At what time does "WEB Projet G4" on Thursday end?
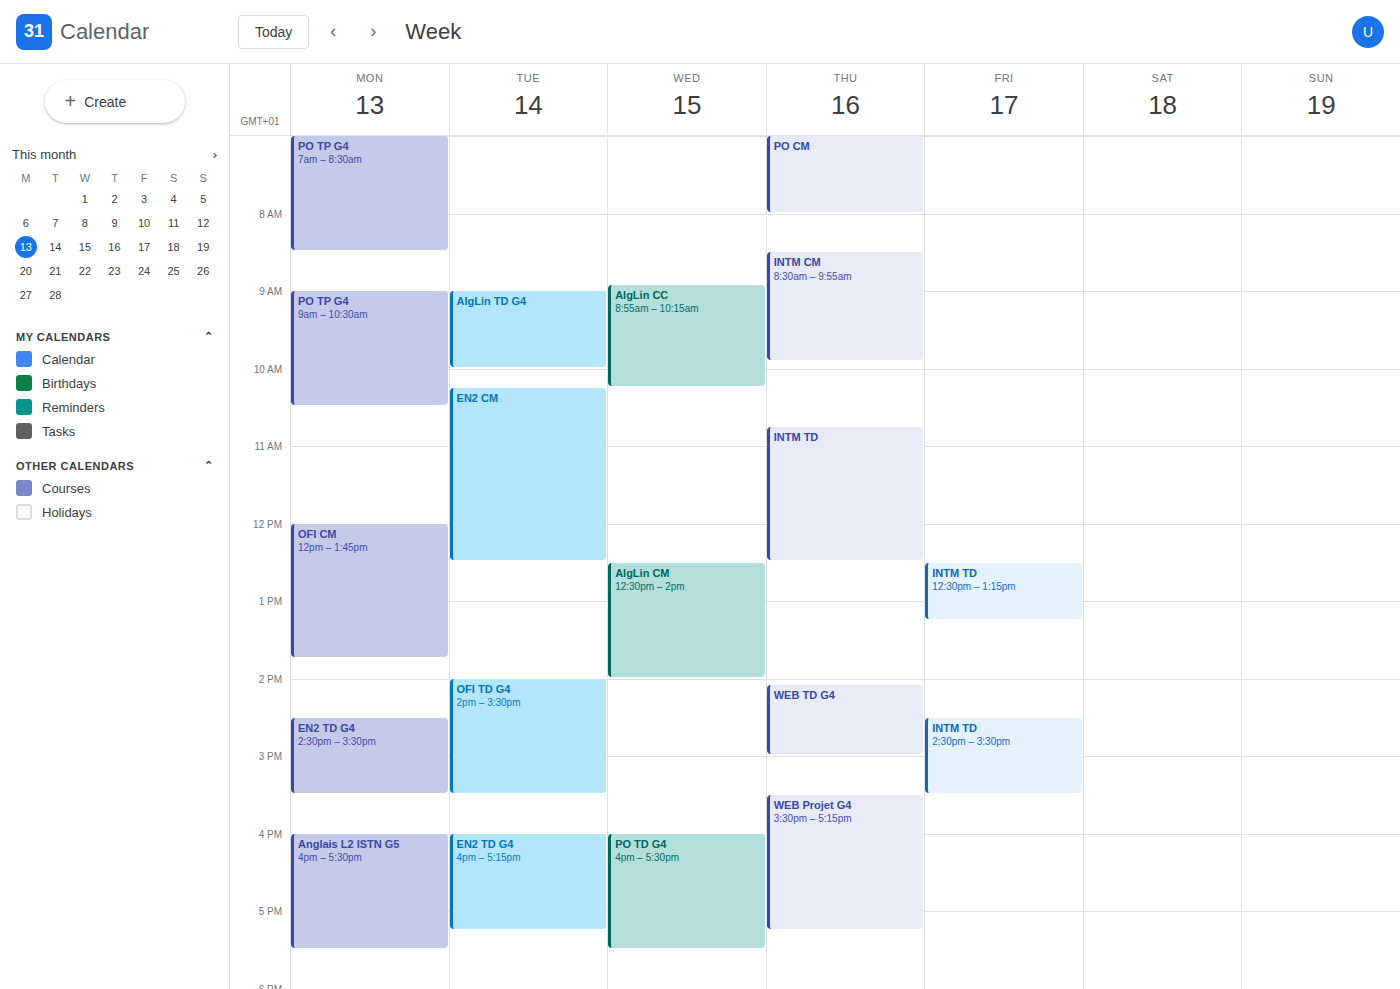
5:15 PM